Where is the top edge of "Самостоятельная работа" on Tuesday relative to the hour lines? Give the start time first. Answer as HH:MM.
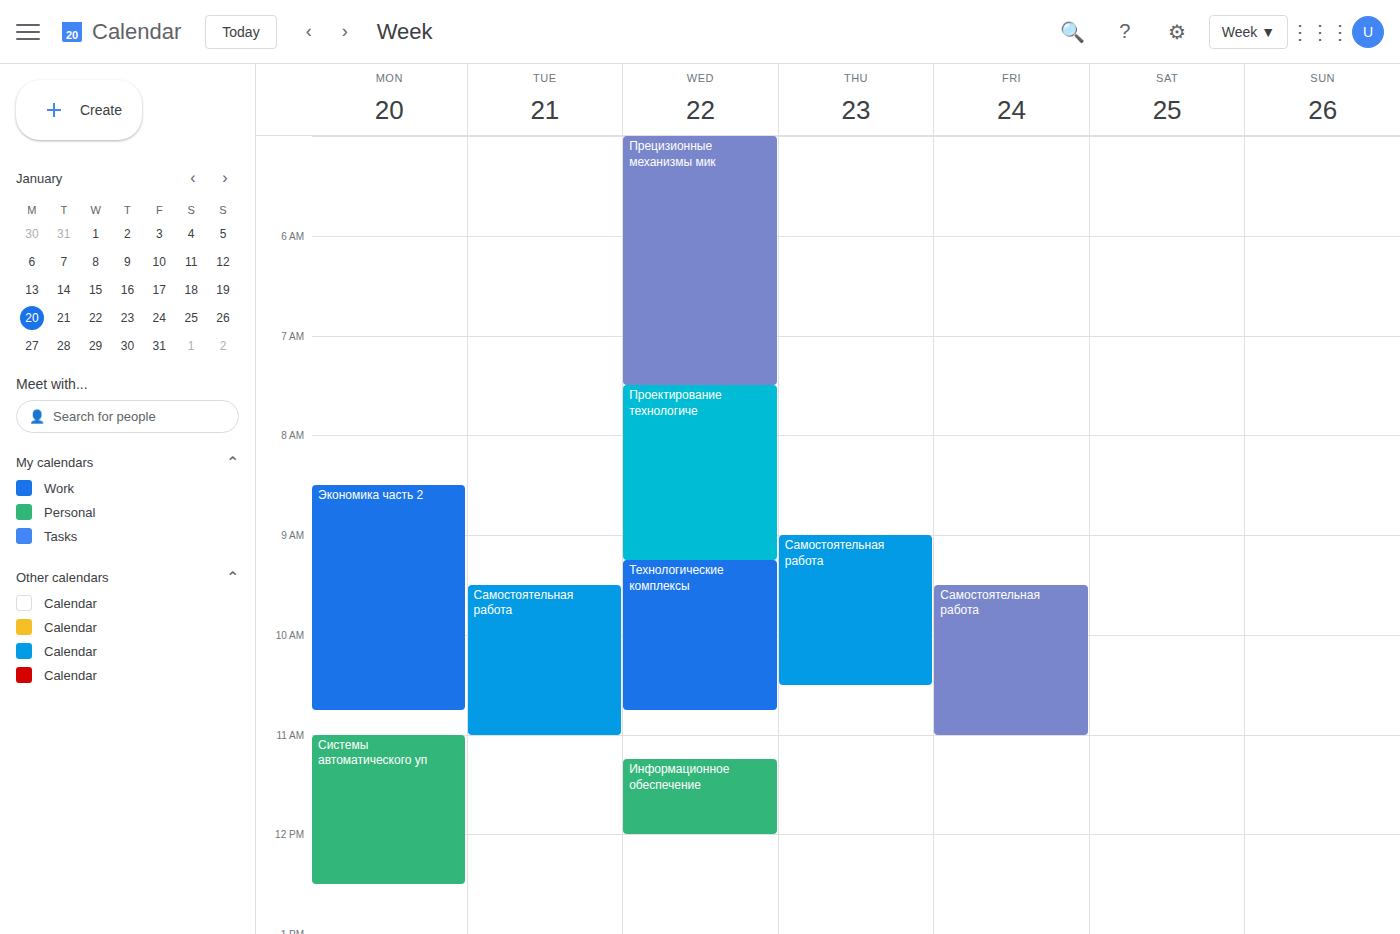
09:30 -- halfway between the 09:00 and 10:00 lines.